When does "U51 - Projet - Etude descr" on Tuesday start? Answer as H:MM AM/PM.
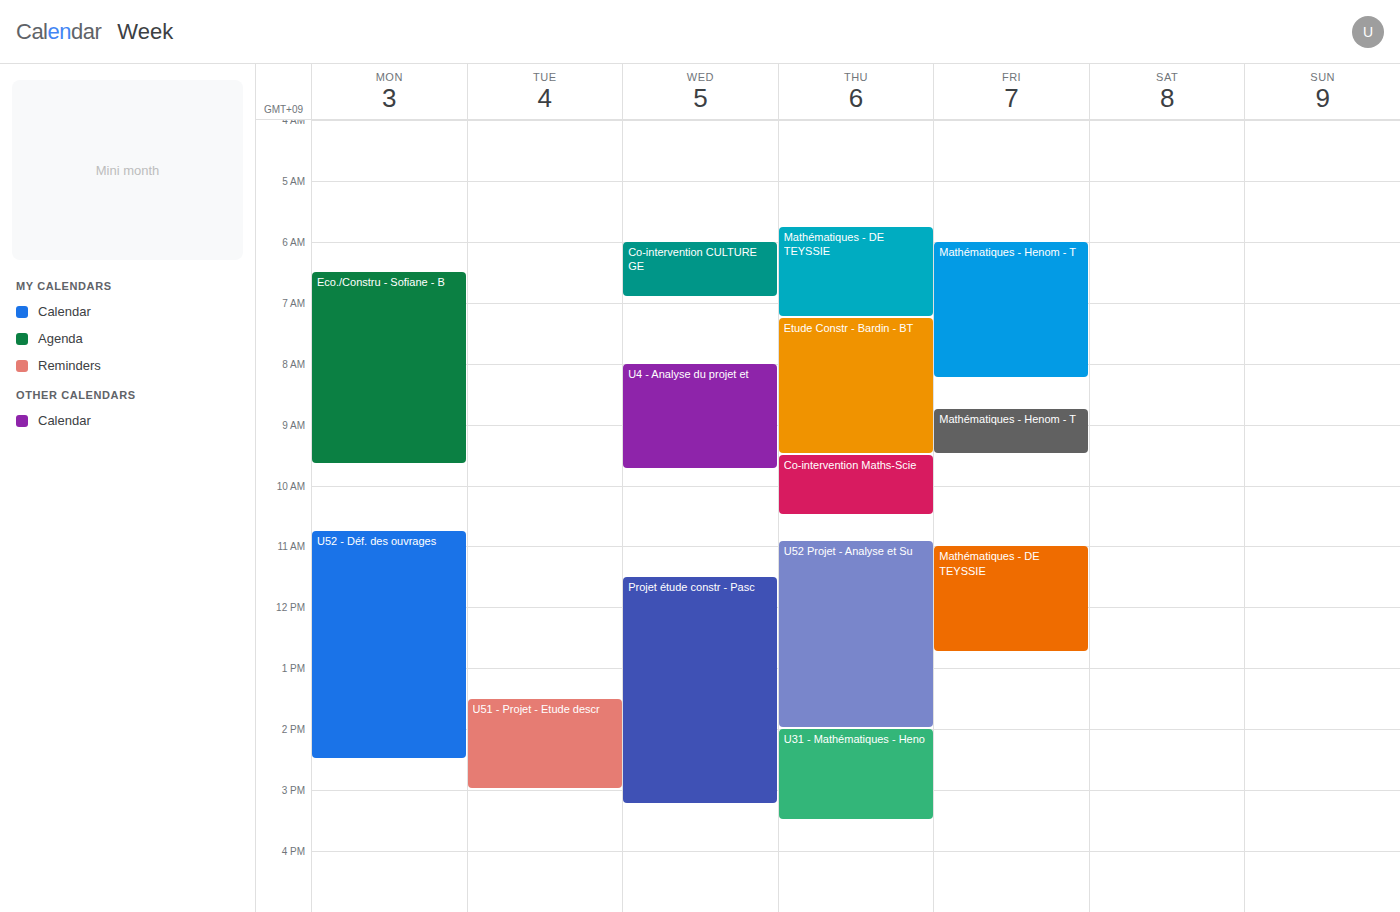
1:30 PM